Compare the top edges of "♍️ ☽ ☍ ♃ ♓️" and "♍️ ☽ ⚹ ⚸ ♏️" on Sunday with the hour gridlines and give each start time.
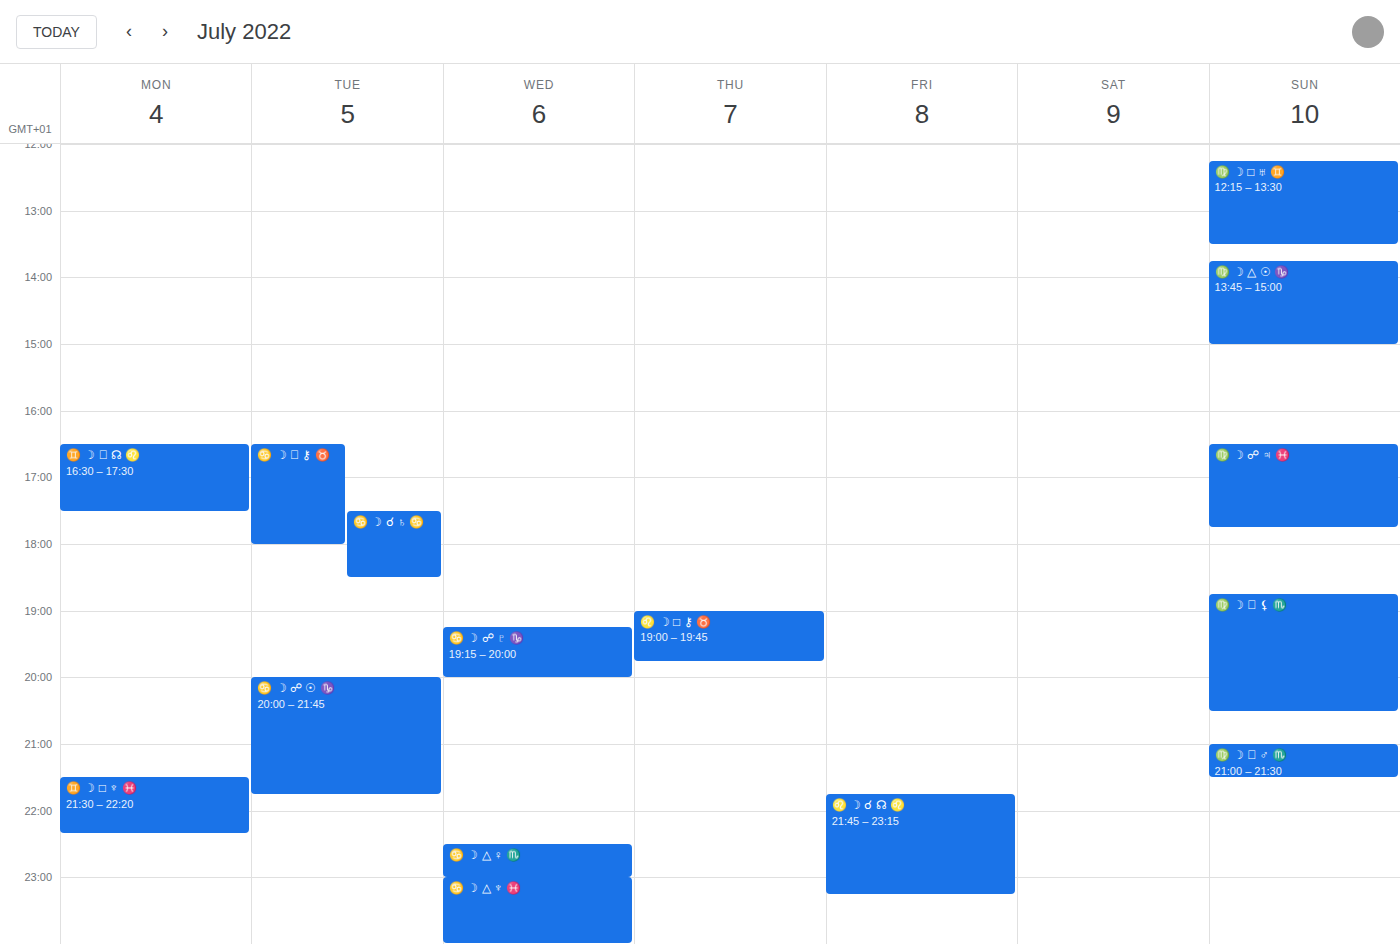
"♍️ ☽ ☍ ♃ ♓️": 4:30 PM, halfway between the 4 PM and 5 PM lines. "♍️ ☽ ⚹ ⚸ ♏️": 6:45 PM, neither: three quarters of the way from the 6 PM line to the 7 PM line.